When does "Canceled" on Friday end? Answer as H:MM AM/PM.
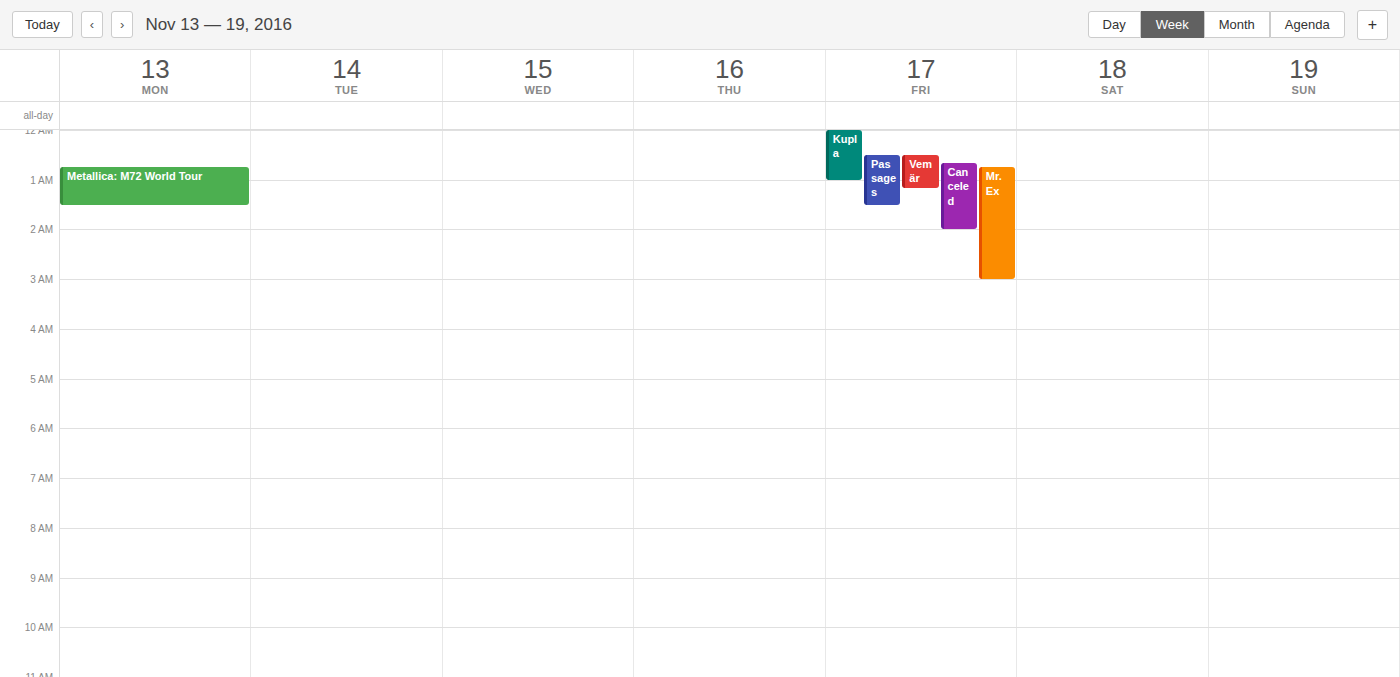
2:00 AM